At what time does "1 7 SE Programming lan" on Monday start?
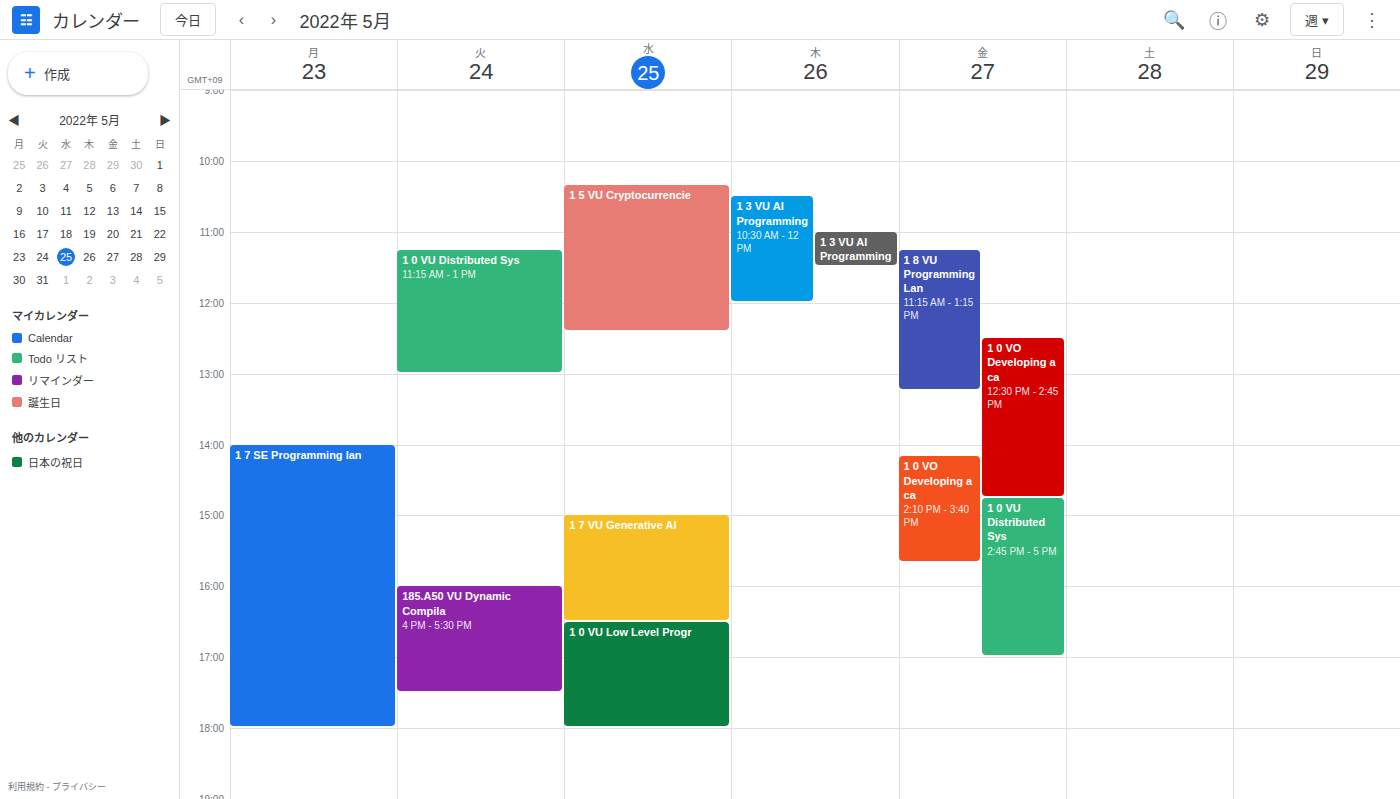
2:00 PM